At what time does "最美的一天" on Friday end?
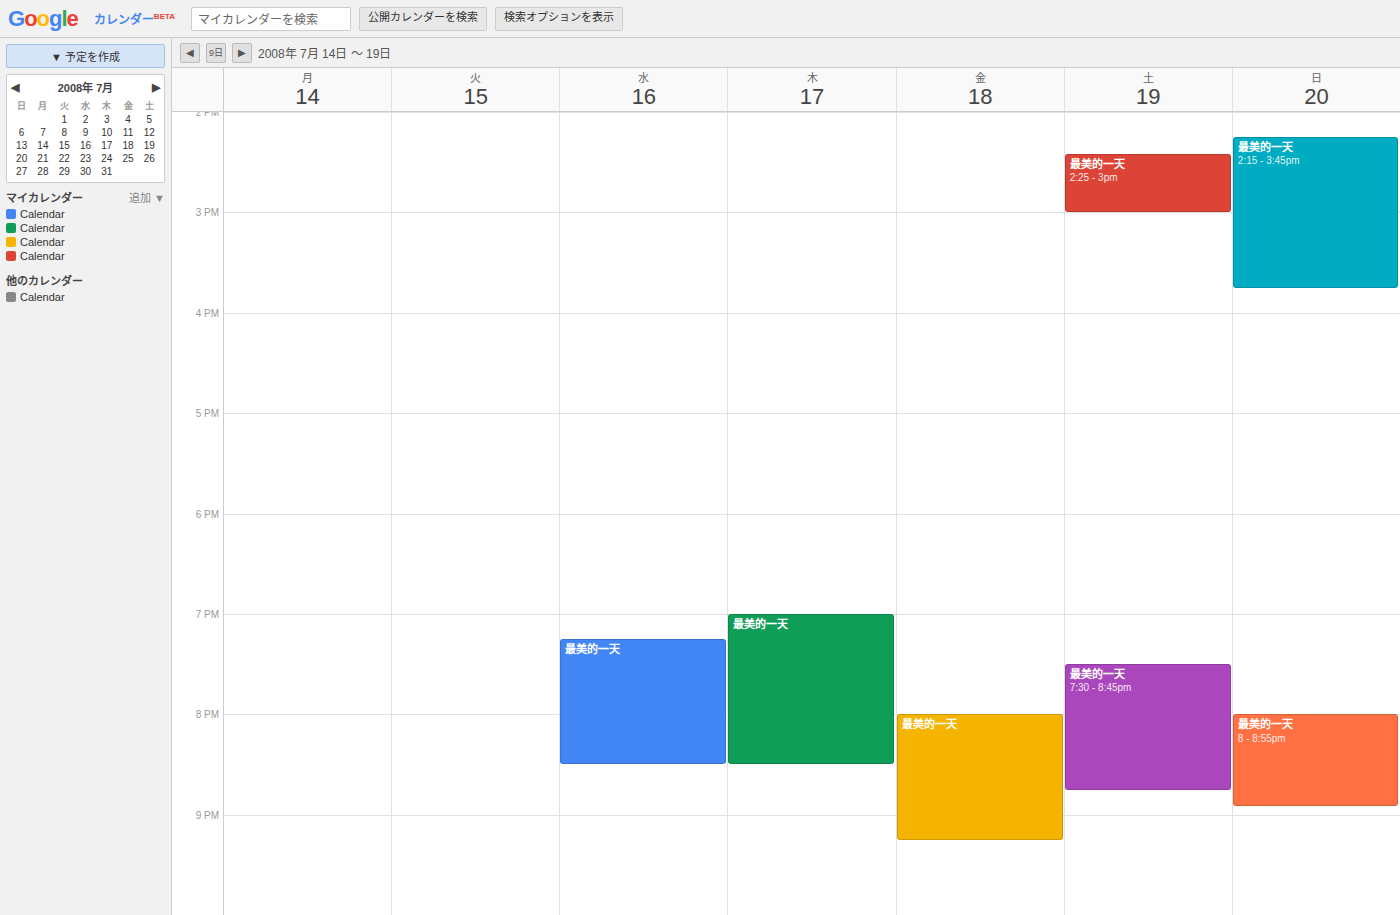
9:15 PM